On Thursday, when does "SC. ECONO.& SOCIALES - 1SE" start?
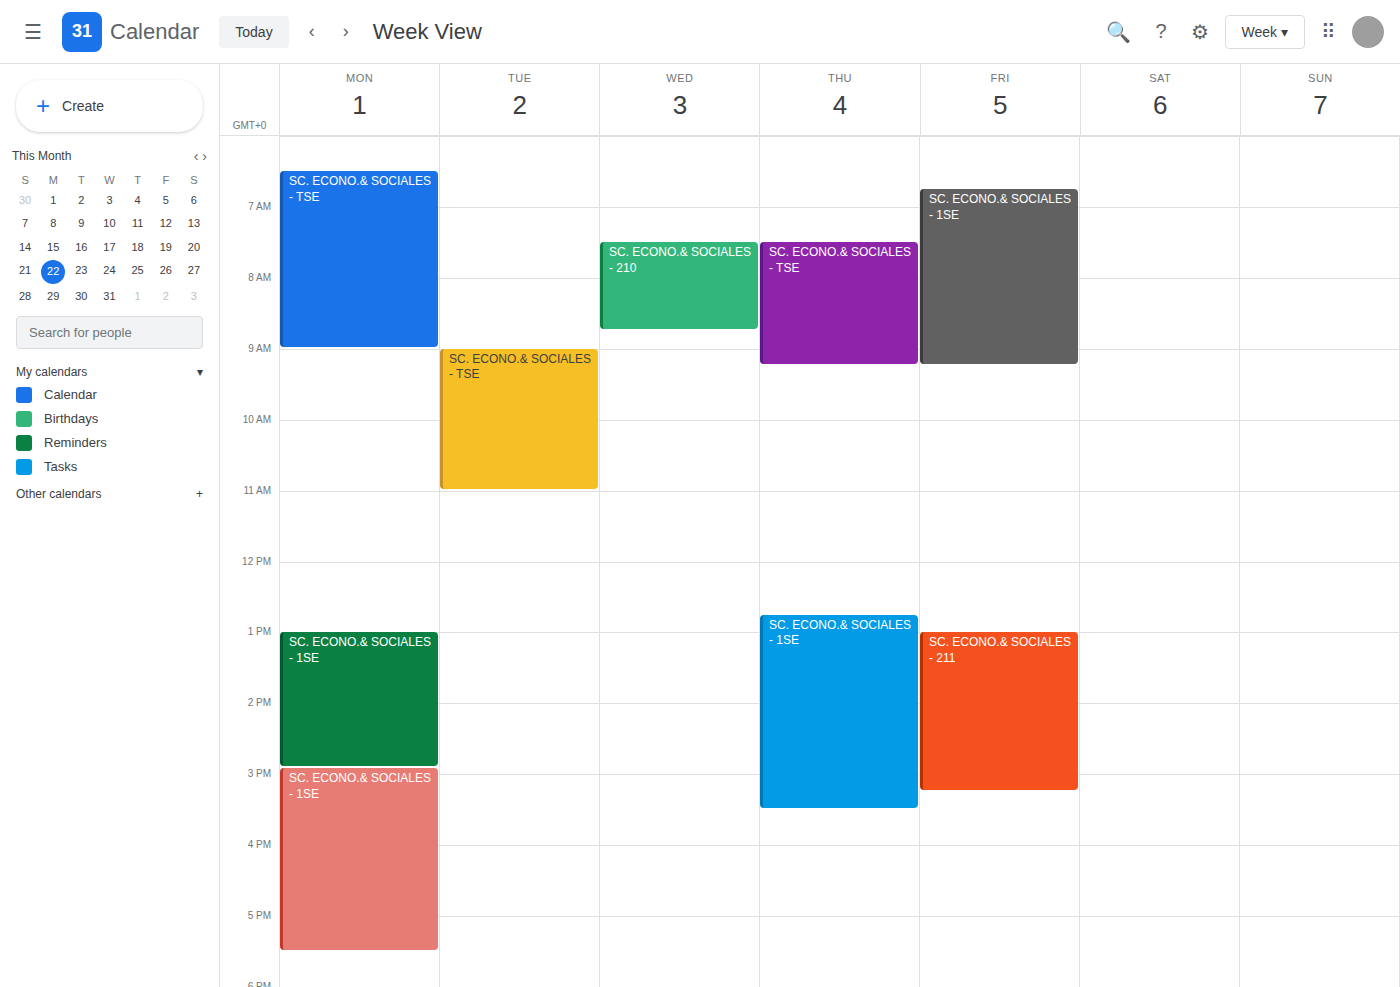
12:45